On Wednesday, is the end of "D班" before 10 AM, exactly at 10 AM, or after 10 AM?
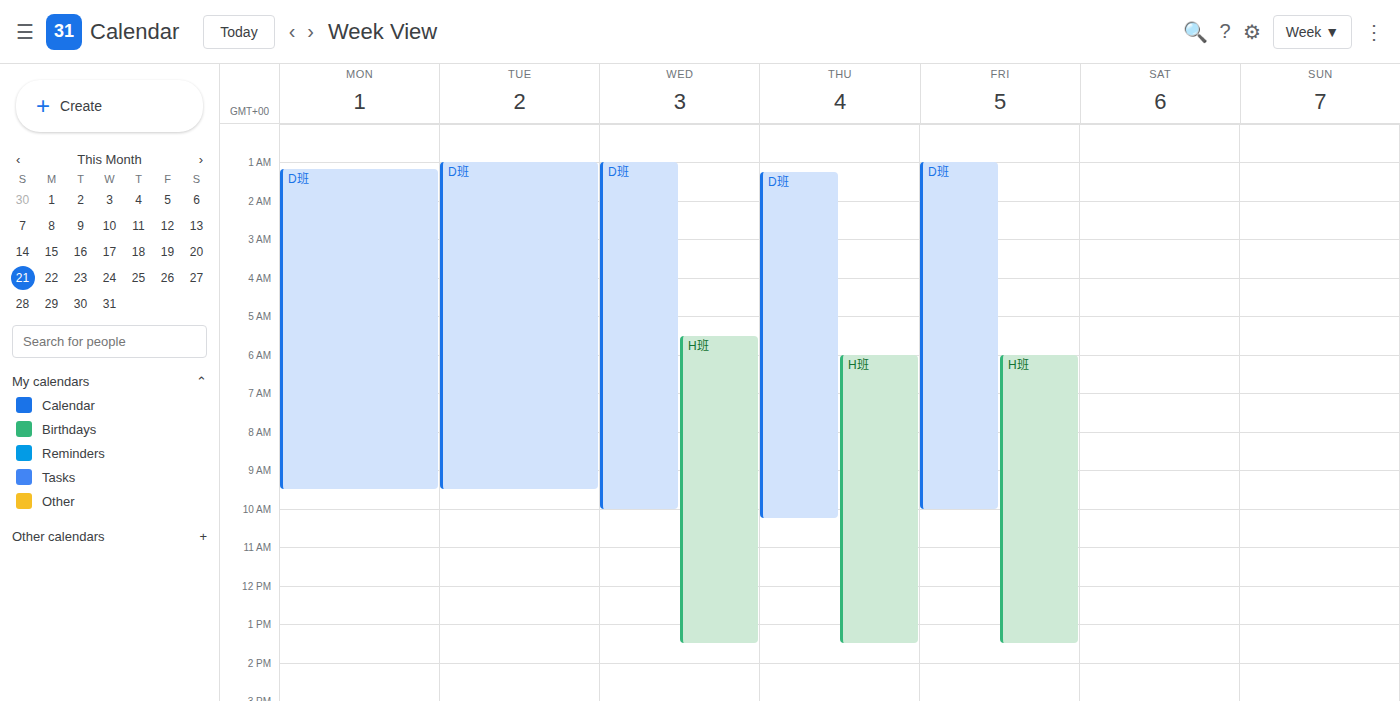
10:00 AM -- exactly at 10 AM, on the 10 AM line.